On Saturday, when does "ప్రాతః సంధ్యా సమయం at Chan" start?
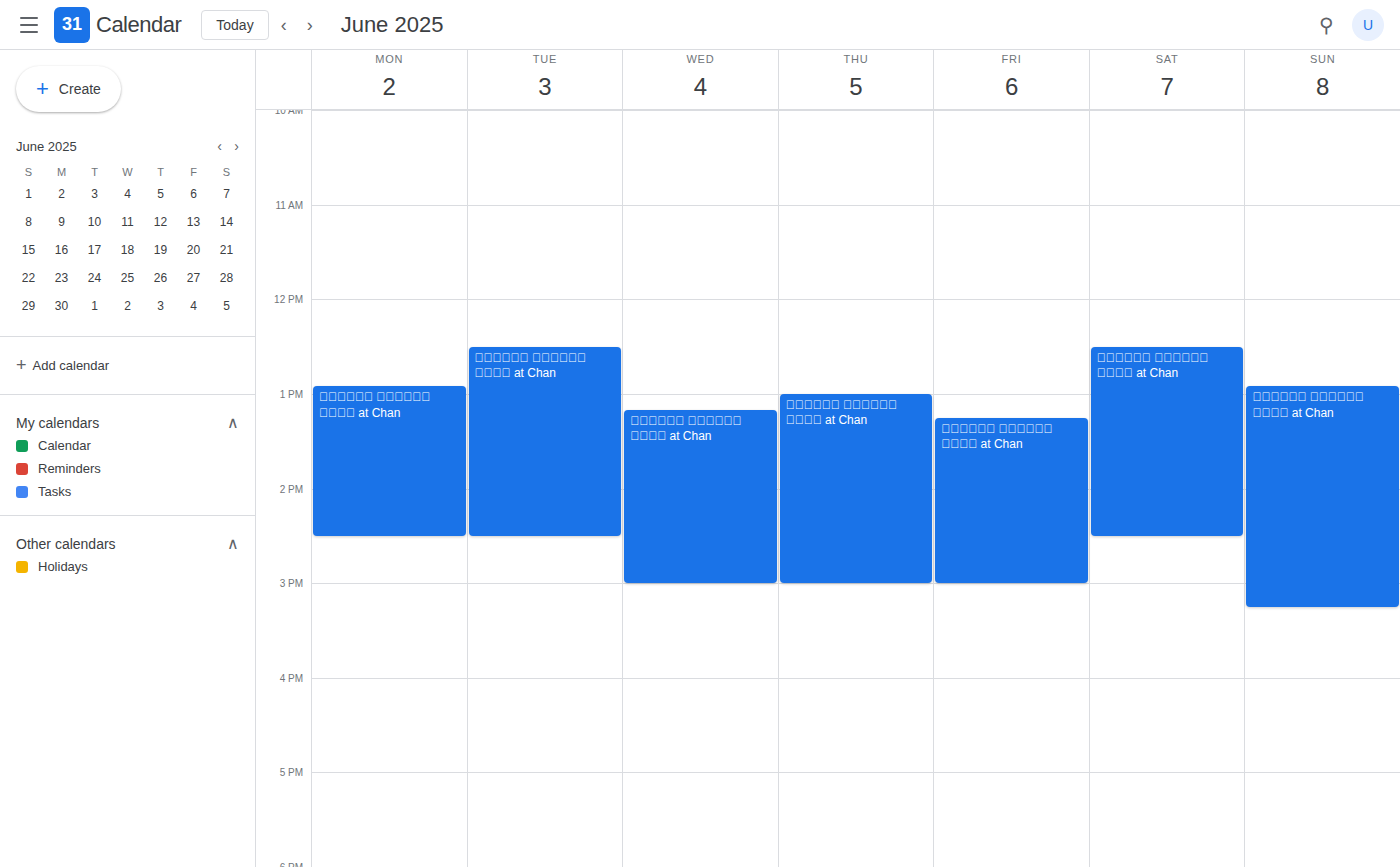
12:30 PM